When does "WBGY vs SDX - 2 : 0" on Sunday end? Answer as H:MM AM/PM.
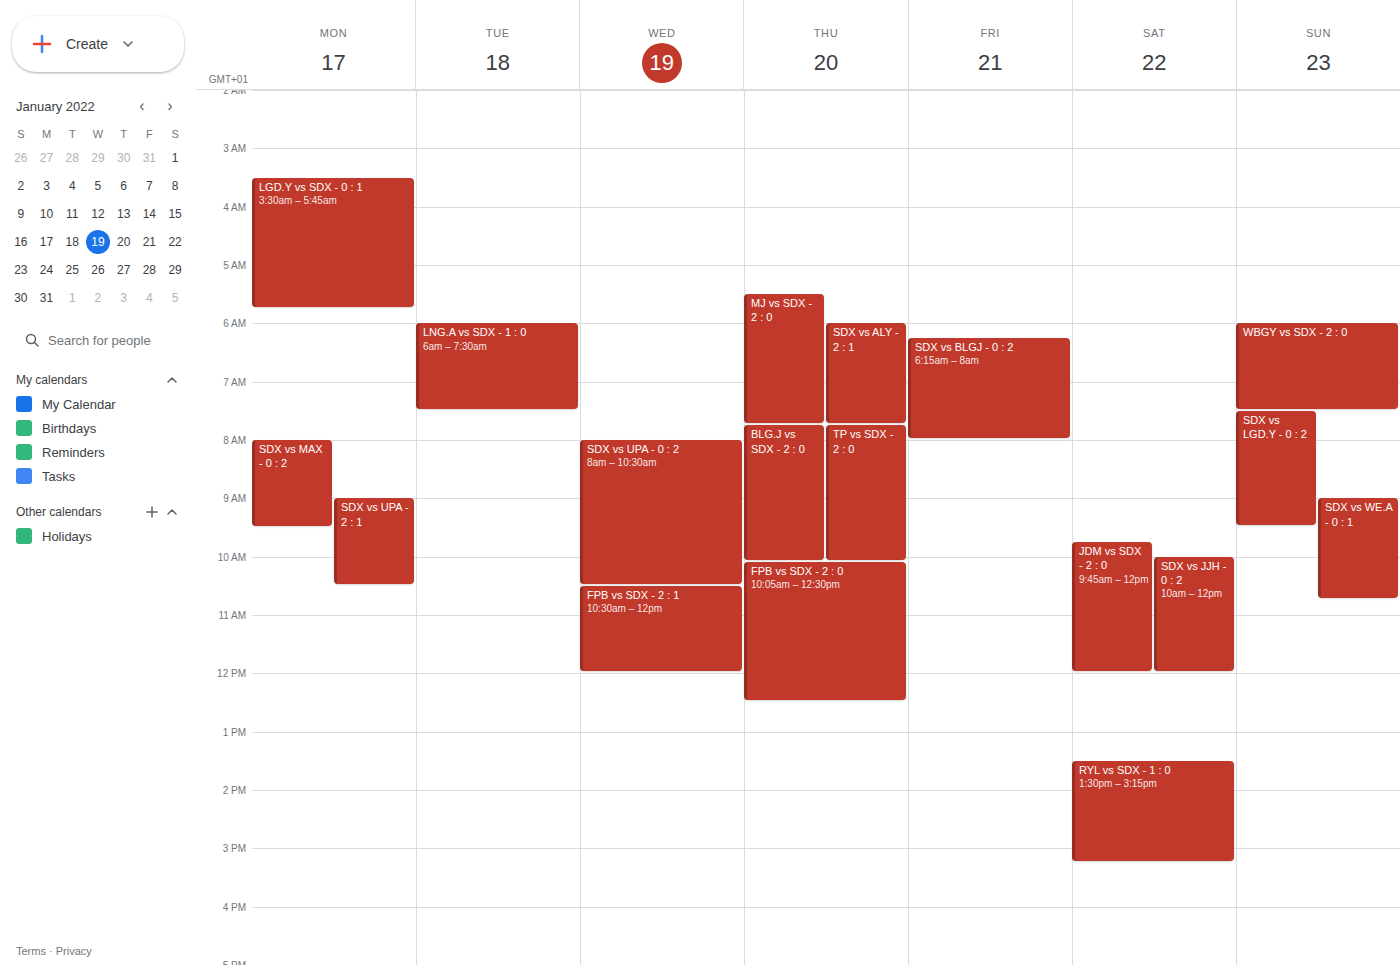
7:30 AM